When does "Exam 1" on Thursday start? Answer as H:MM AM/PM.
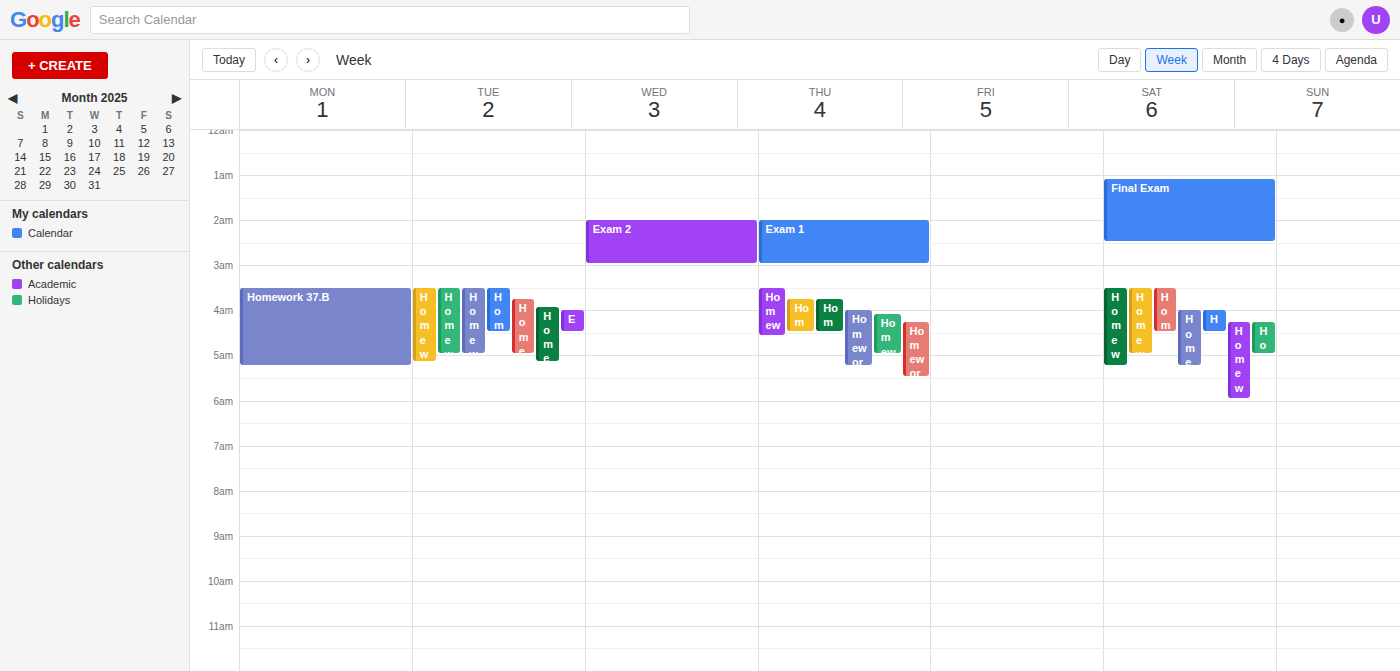
2:00 AM